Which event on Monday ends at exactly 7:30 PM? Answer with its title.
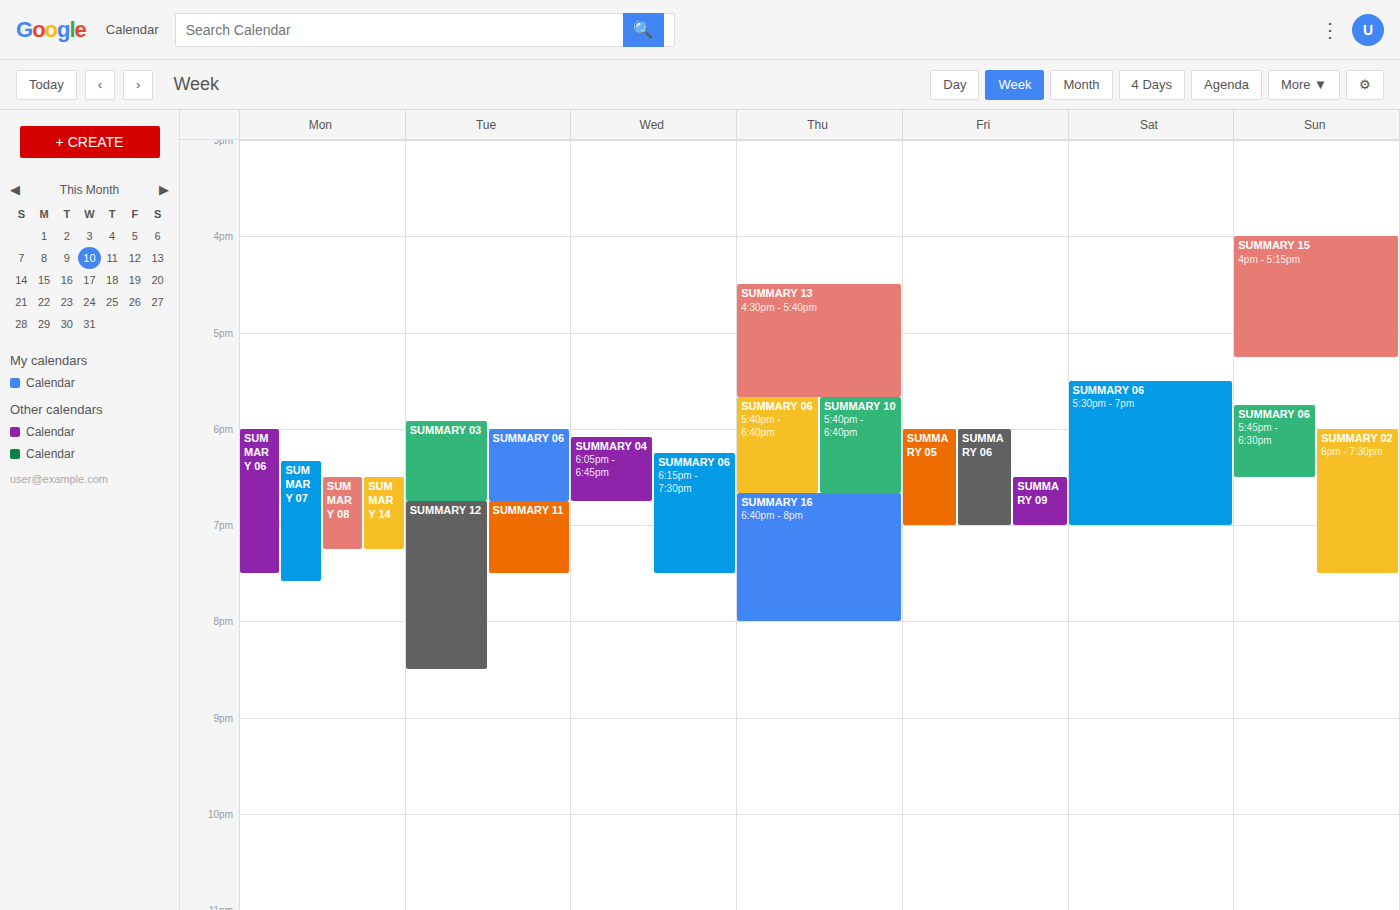
"SUMMARY 06"